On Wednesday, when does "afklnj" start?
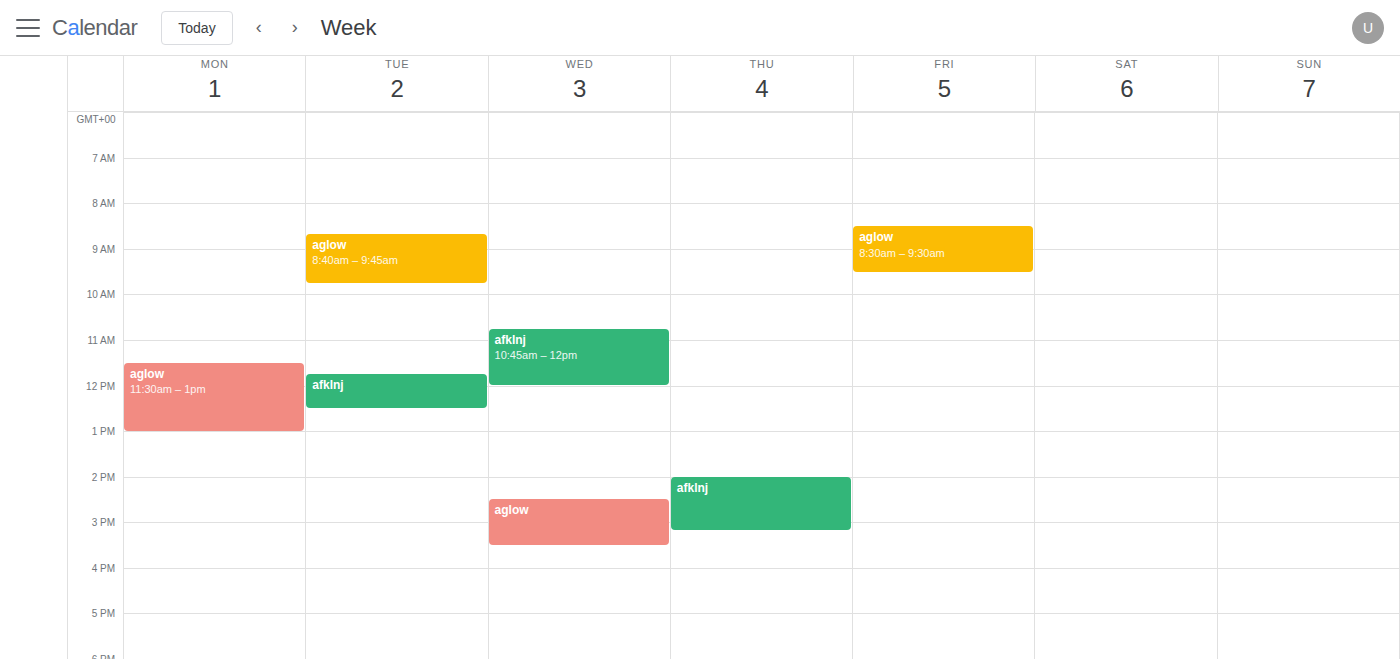
10:45 AM